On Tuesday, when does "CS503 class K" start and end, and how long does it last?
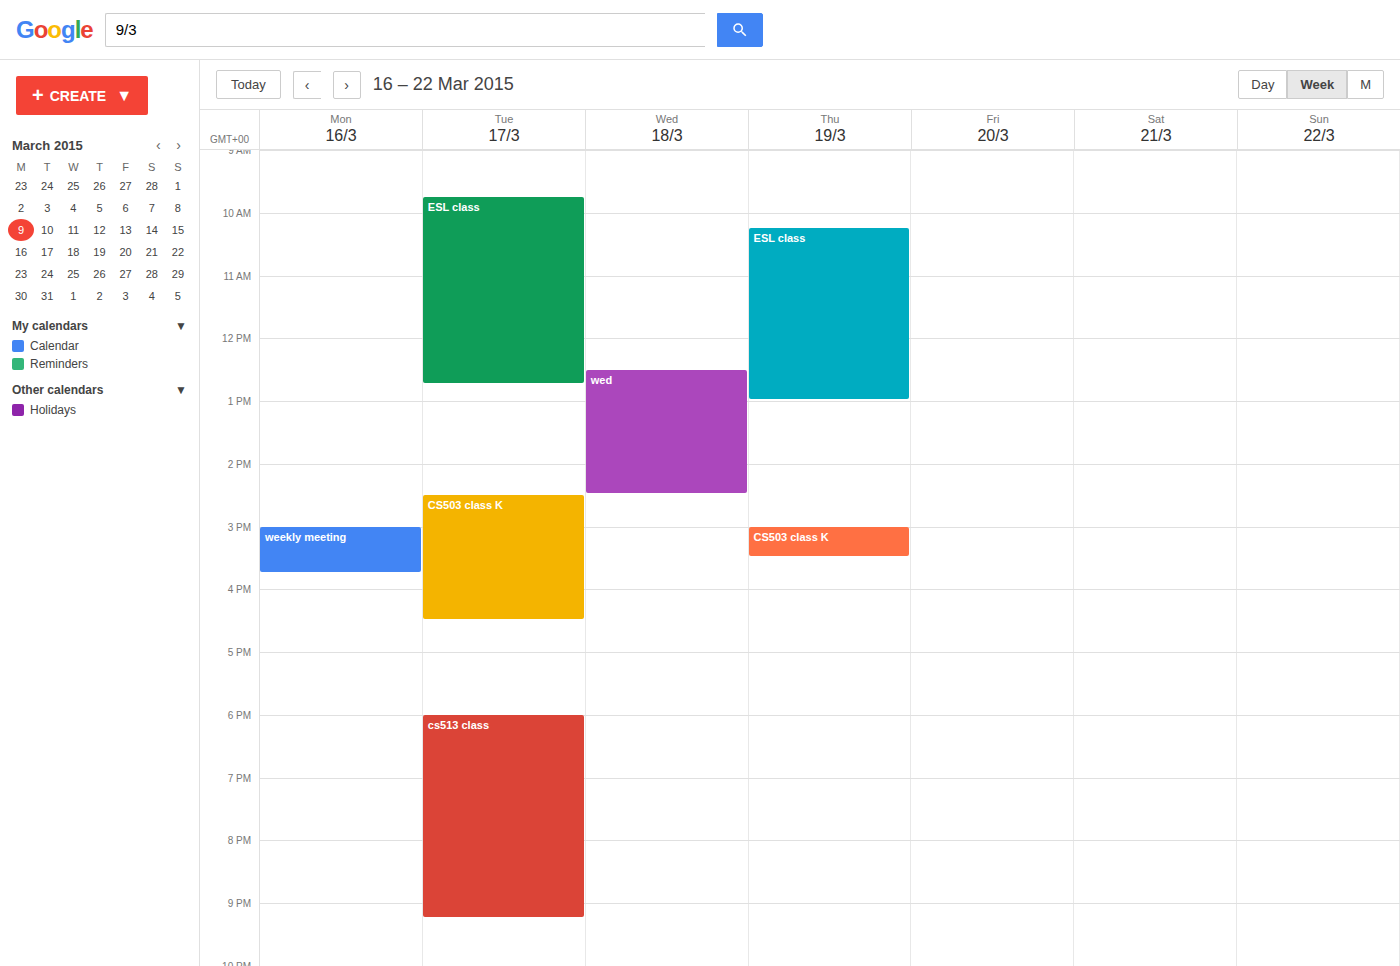
2:30 PM to 4:30 PM, 2 hours